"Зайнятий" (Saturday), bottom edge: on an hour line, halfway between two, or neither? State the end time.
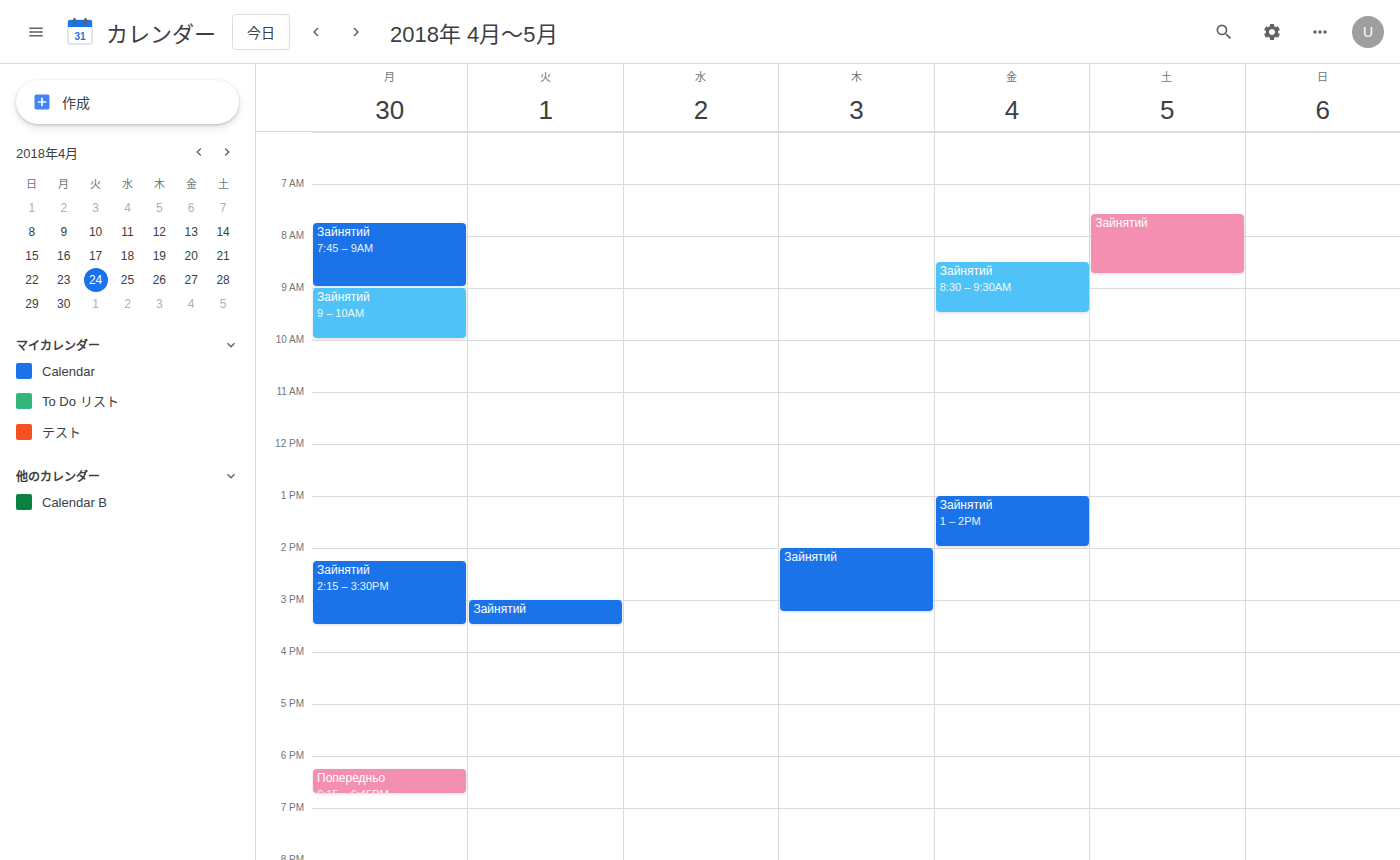
8:45 AM -- neither: three quarters of the way from the 8 AM line to the 9 AM line.